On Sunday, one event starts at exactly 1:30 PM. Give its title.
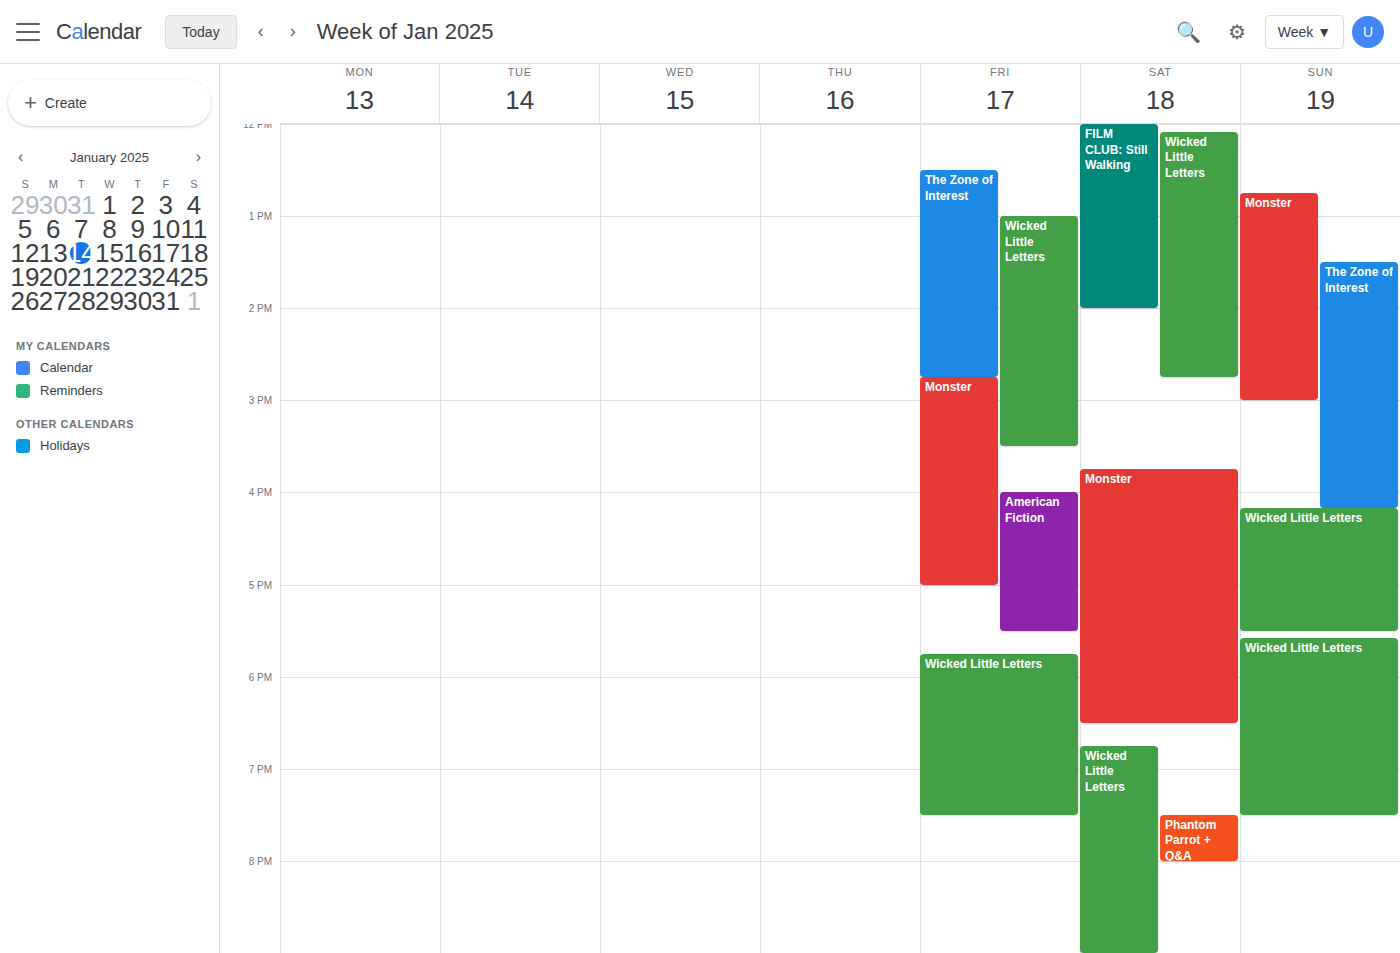
"The Zone of Interest"